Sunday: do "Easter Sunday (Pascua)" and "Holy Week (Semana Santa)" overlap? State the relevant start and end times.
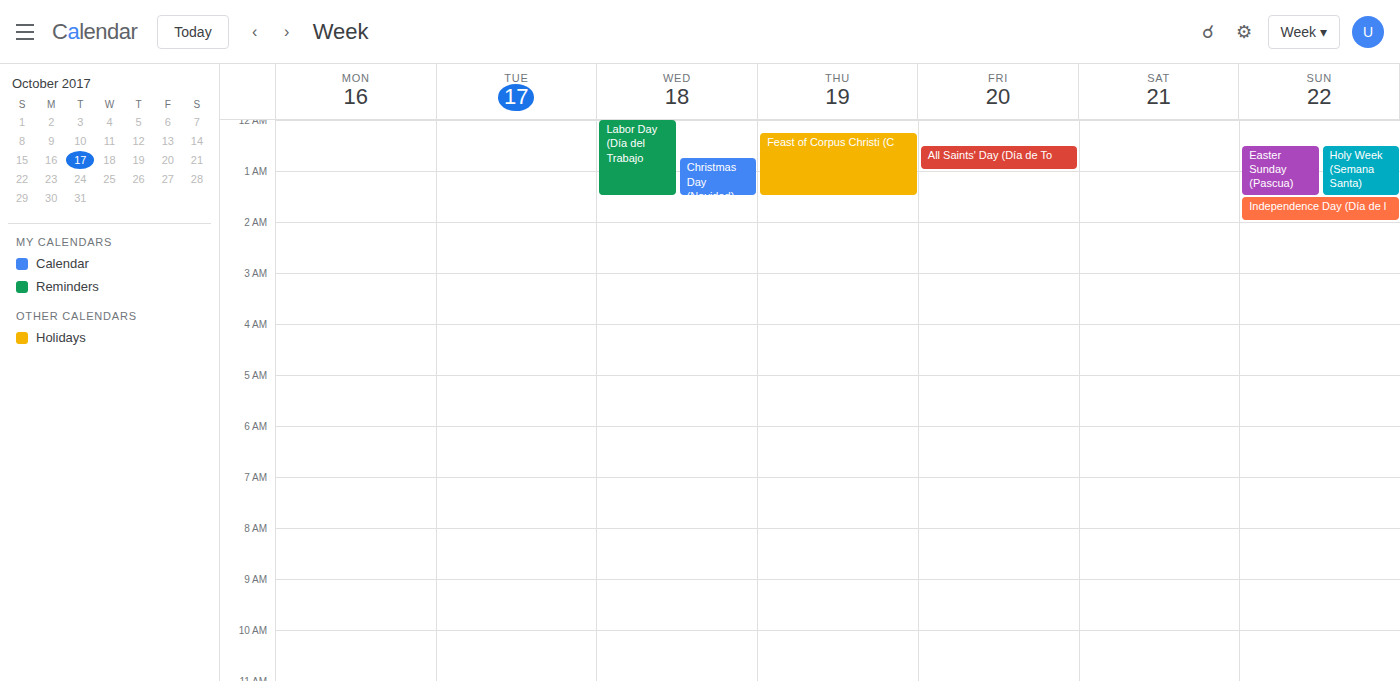
"Easter Sunday (Pascua)" runs 00:30 to 01:30, inside "Holy Week (Semana Santa)" -- they overlap.